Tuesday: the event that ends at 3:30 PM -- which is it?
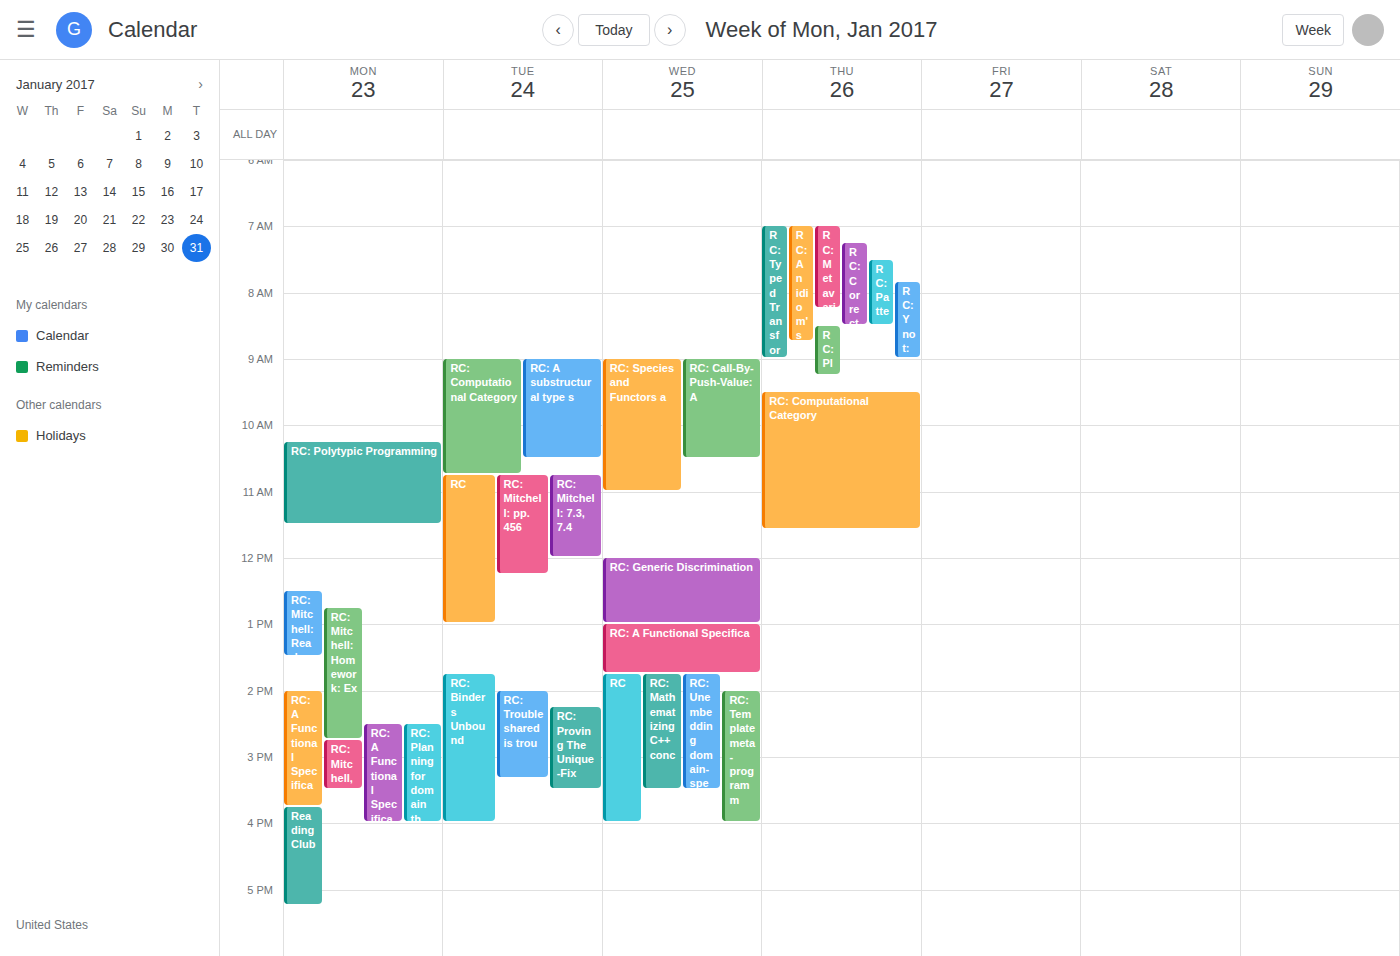
"RC: Proving The Unique-Fix"